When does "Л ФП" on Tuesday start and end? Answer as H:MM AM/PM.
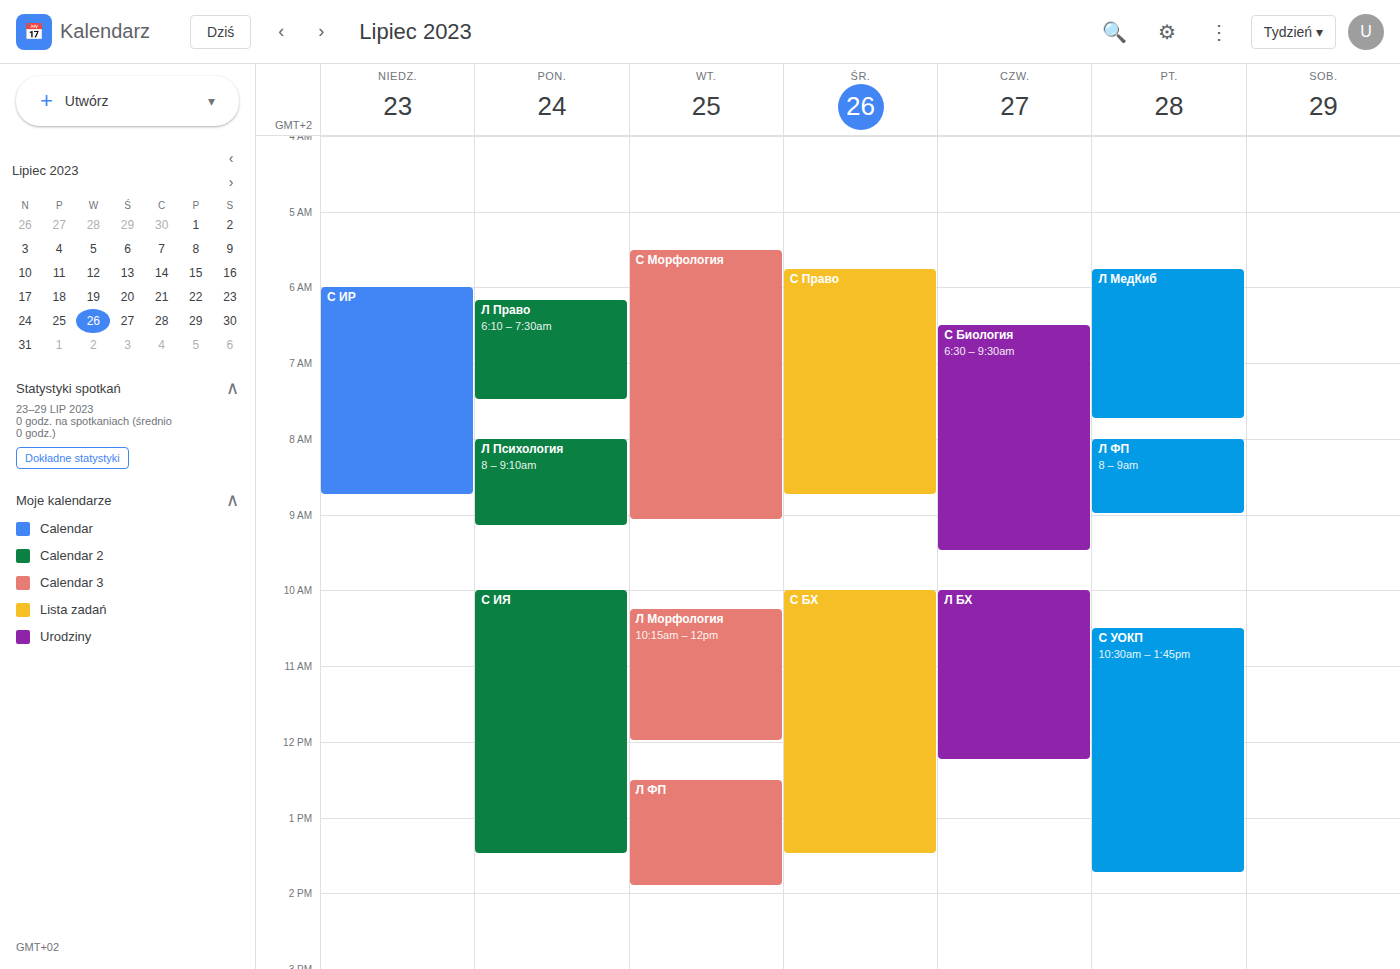
12:30 PM to 1:55 PM